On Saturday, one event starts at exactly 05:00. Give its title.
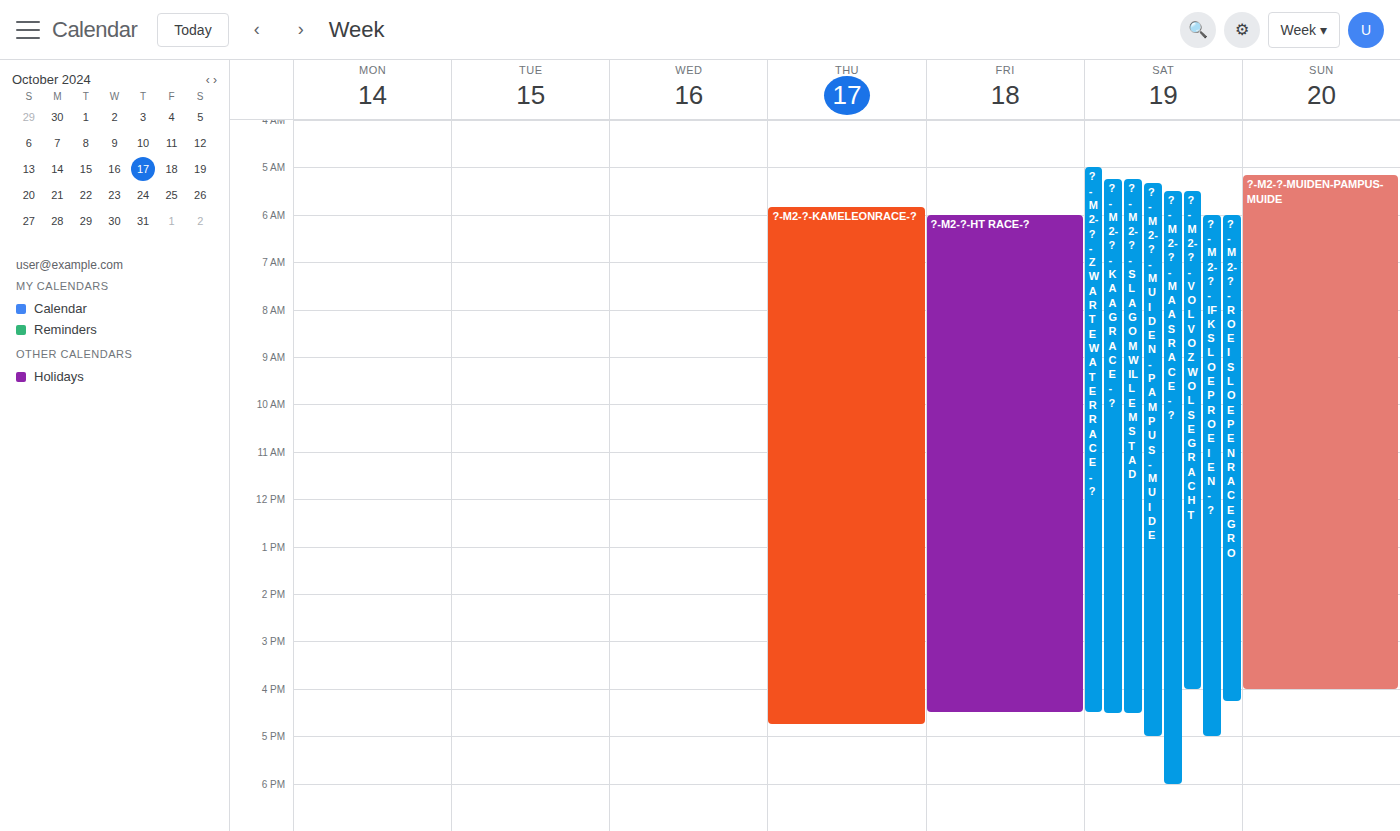
"?-M2-?-ZWARTEWATERRACE-?"